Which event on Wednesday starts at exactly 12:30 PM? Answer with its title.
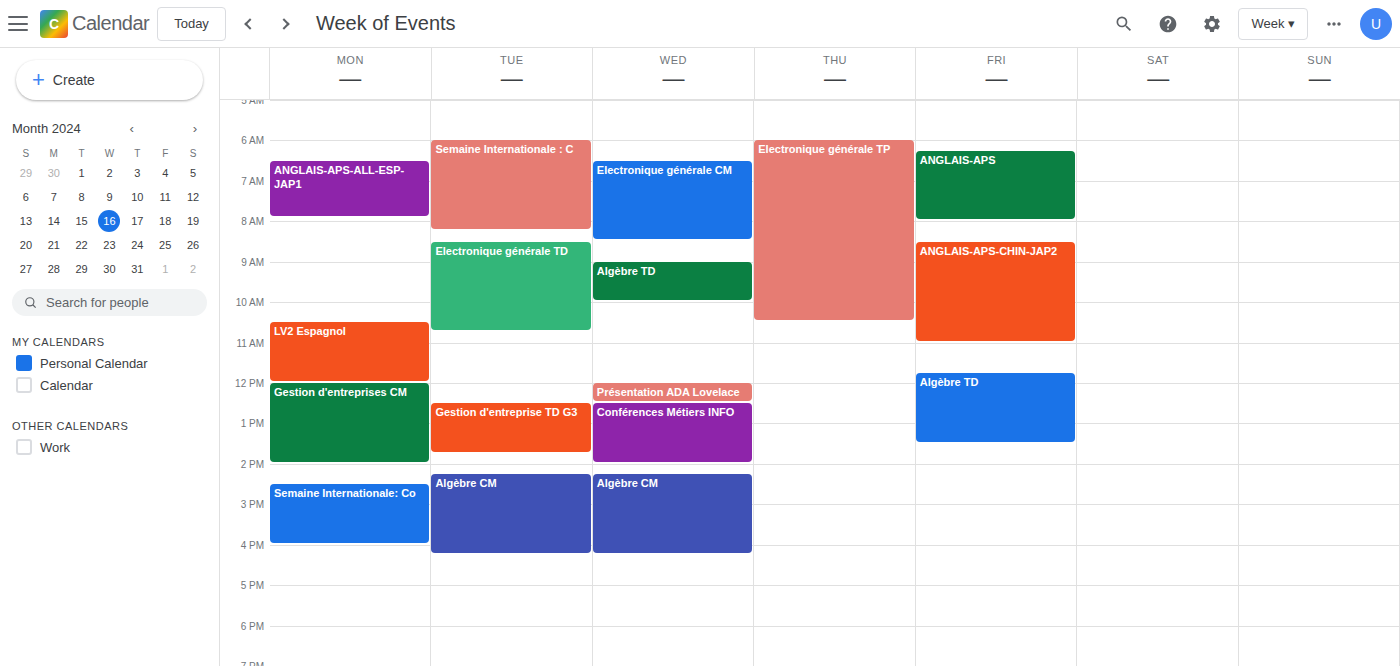
"Conférences Métiers INFO"